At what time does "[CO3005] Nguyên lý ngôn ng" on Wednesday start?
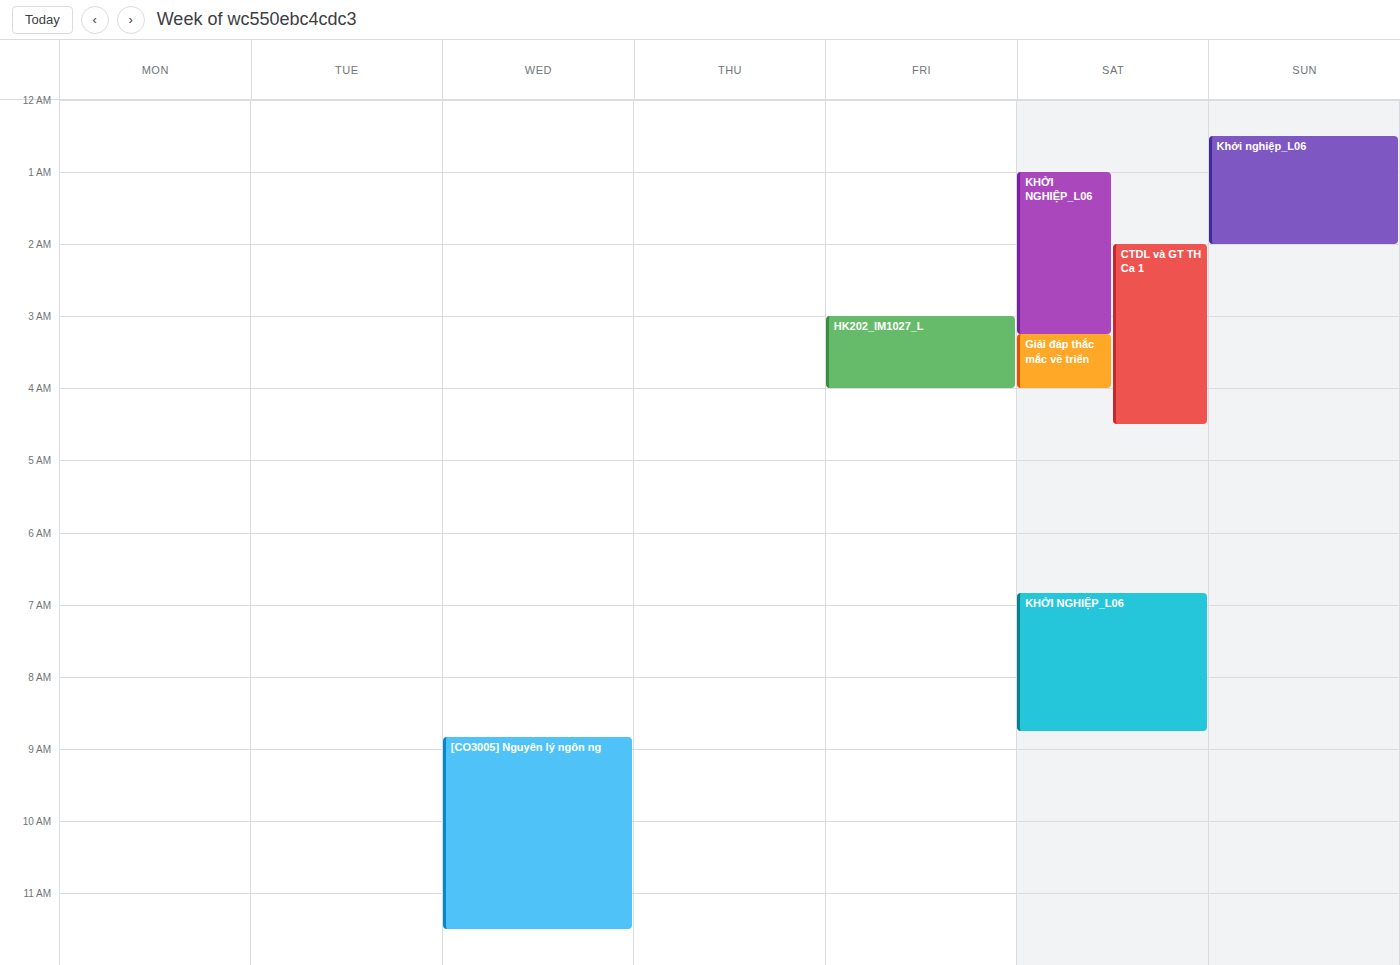
8:50 AM